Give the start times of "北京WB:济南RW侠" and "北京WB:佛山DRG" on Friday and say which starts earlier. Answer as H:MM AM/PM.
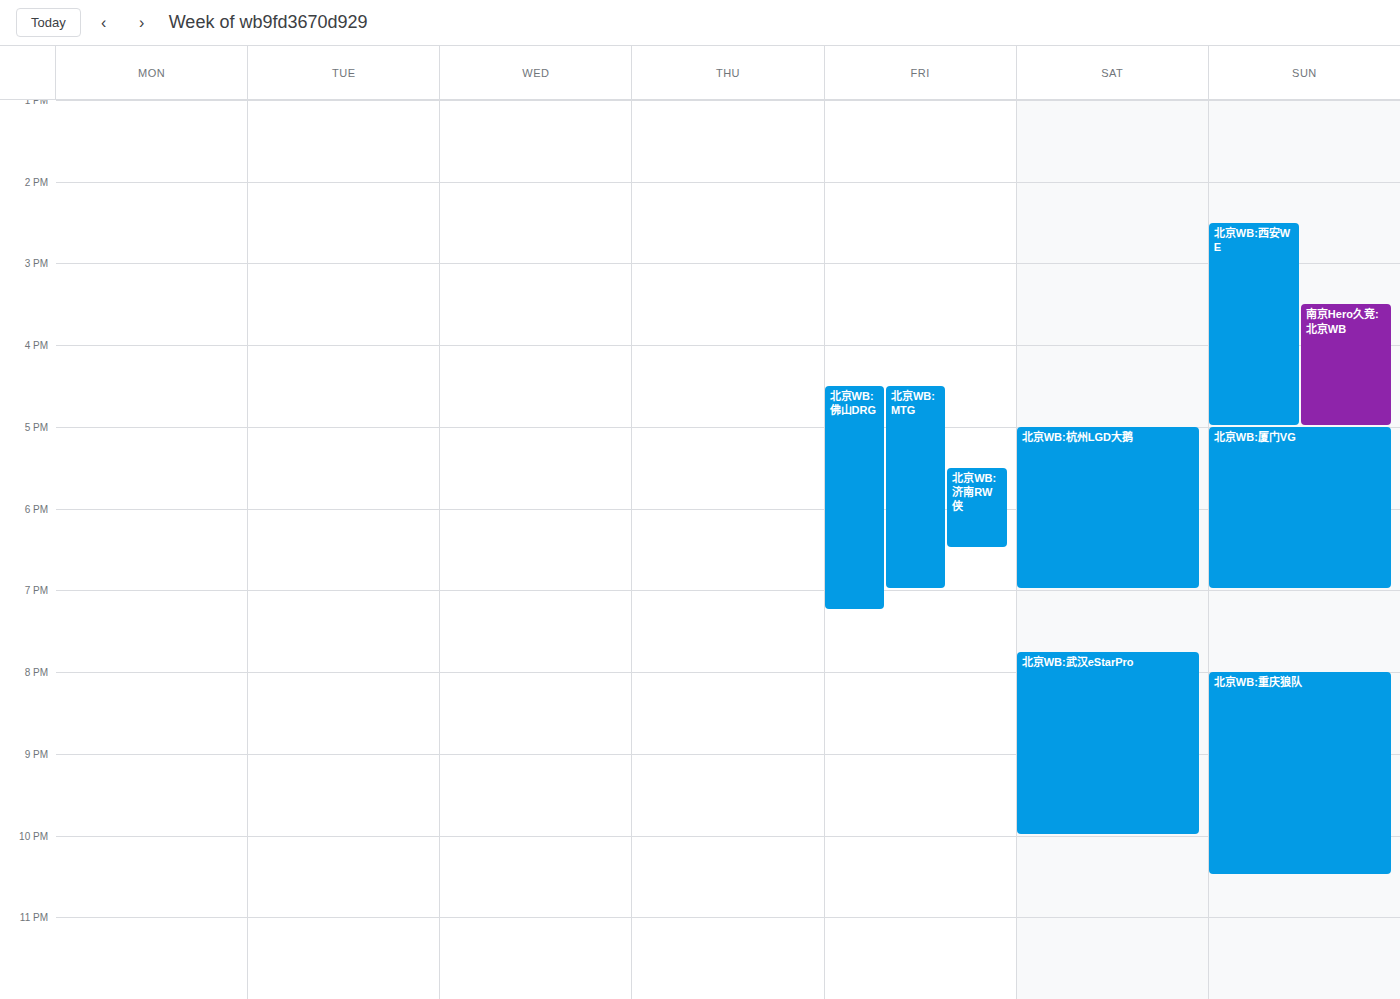
"北京WB:佛山DRG" 4:30 PM; "北京WB:济南RW侠" 5:30 PM.